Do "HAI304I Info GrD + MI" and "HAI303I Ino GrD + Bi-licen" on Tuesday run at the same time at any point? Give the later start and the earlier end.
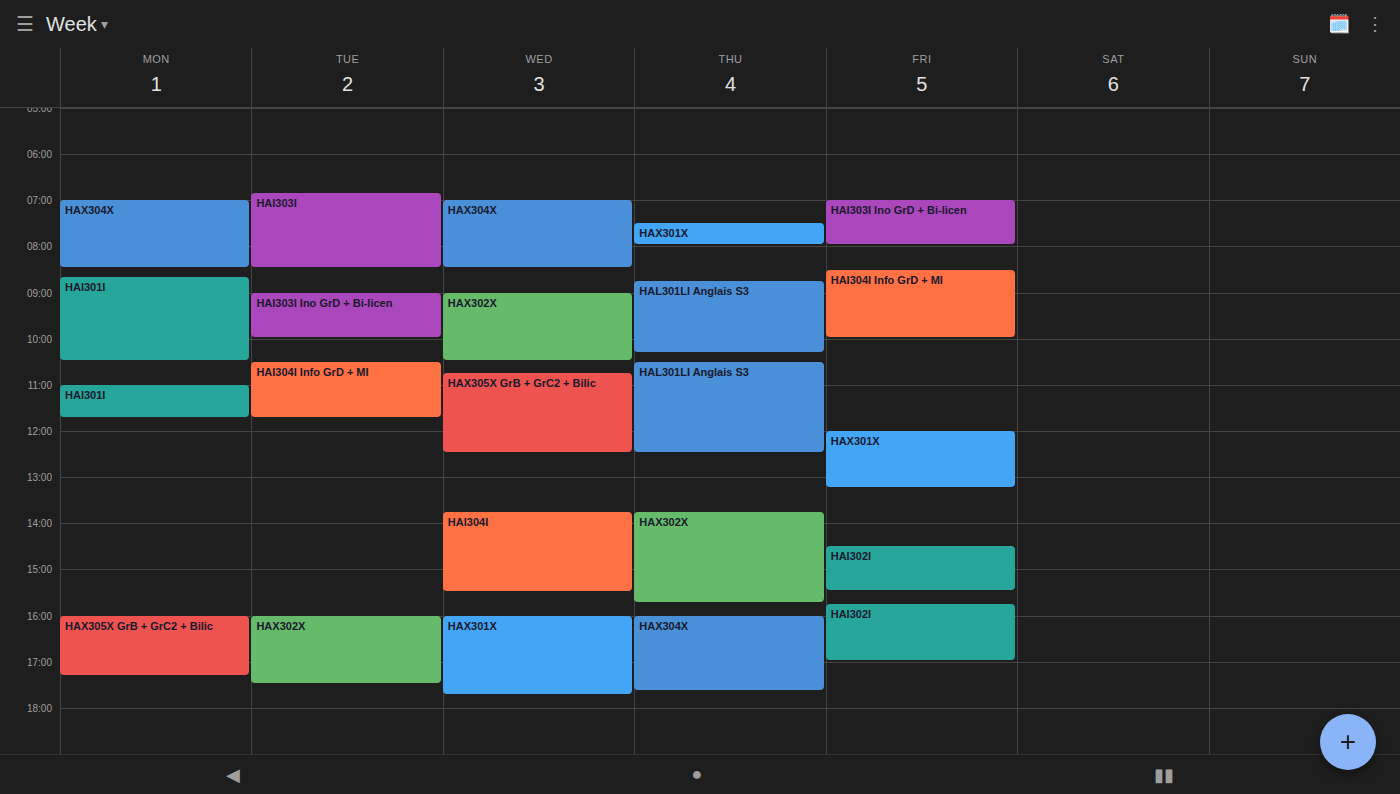
"HAI303I Ino GrD + Bi-licen" ends at 10:00 AM and "HAI304I Info GrD + MI" starts at 10:30 AM -- no overlap.